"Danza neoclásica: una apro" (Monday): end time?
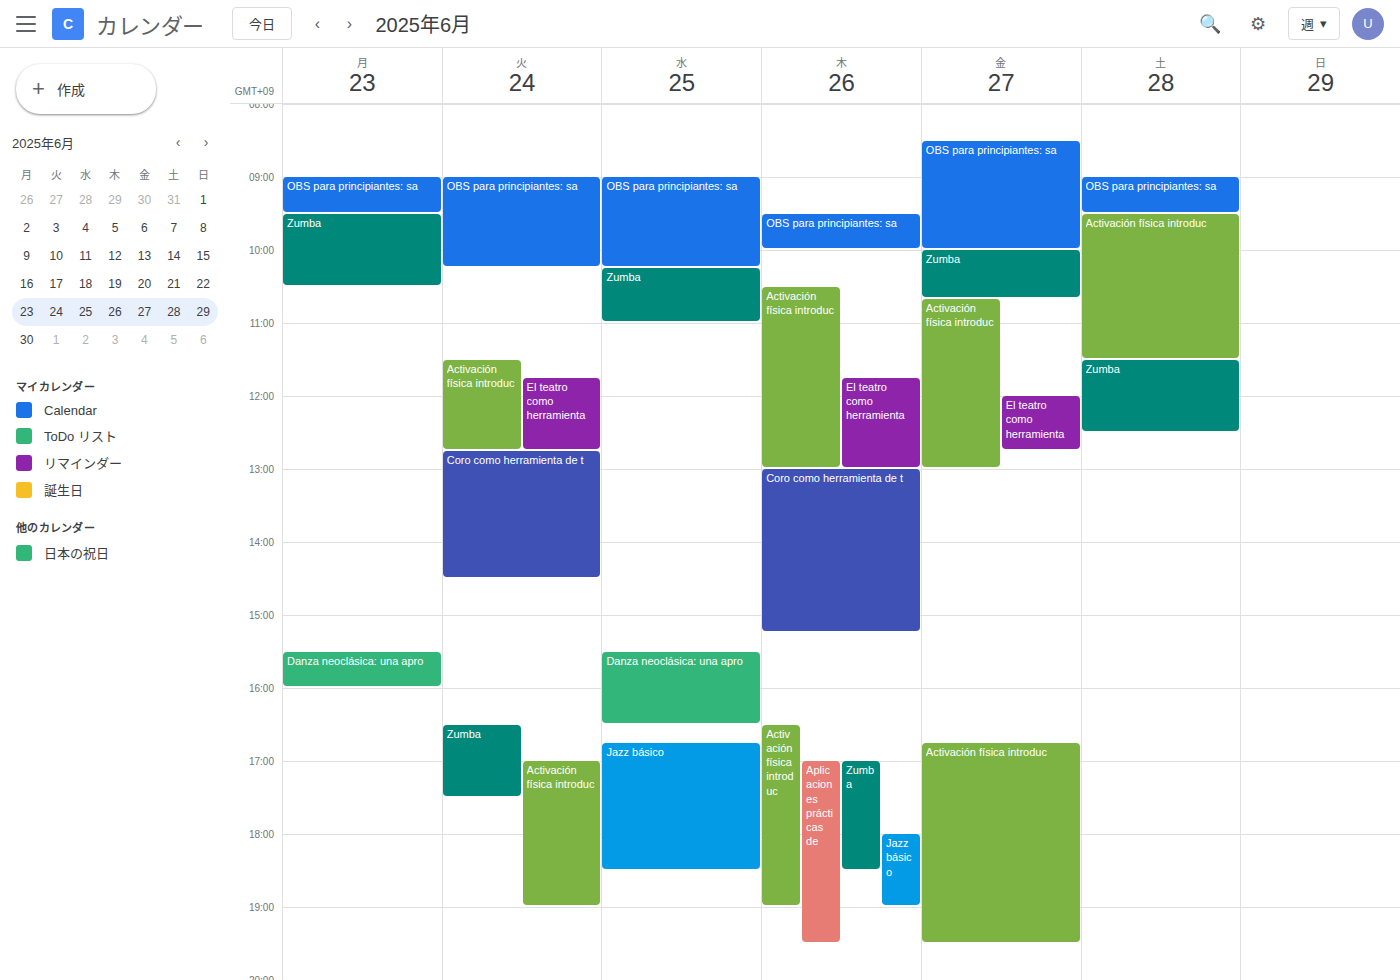
4:00 PM